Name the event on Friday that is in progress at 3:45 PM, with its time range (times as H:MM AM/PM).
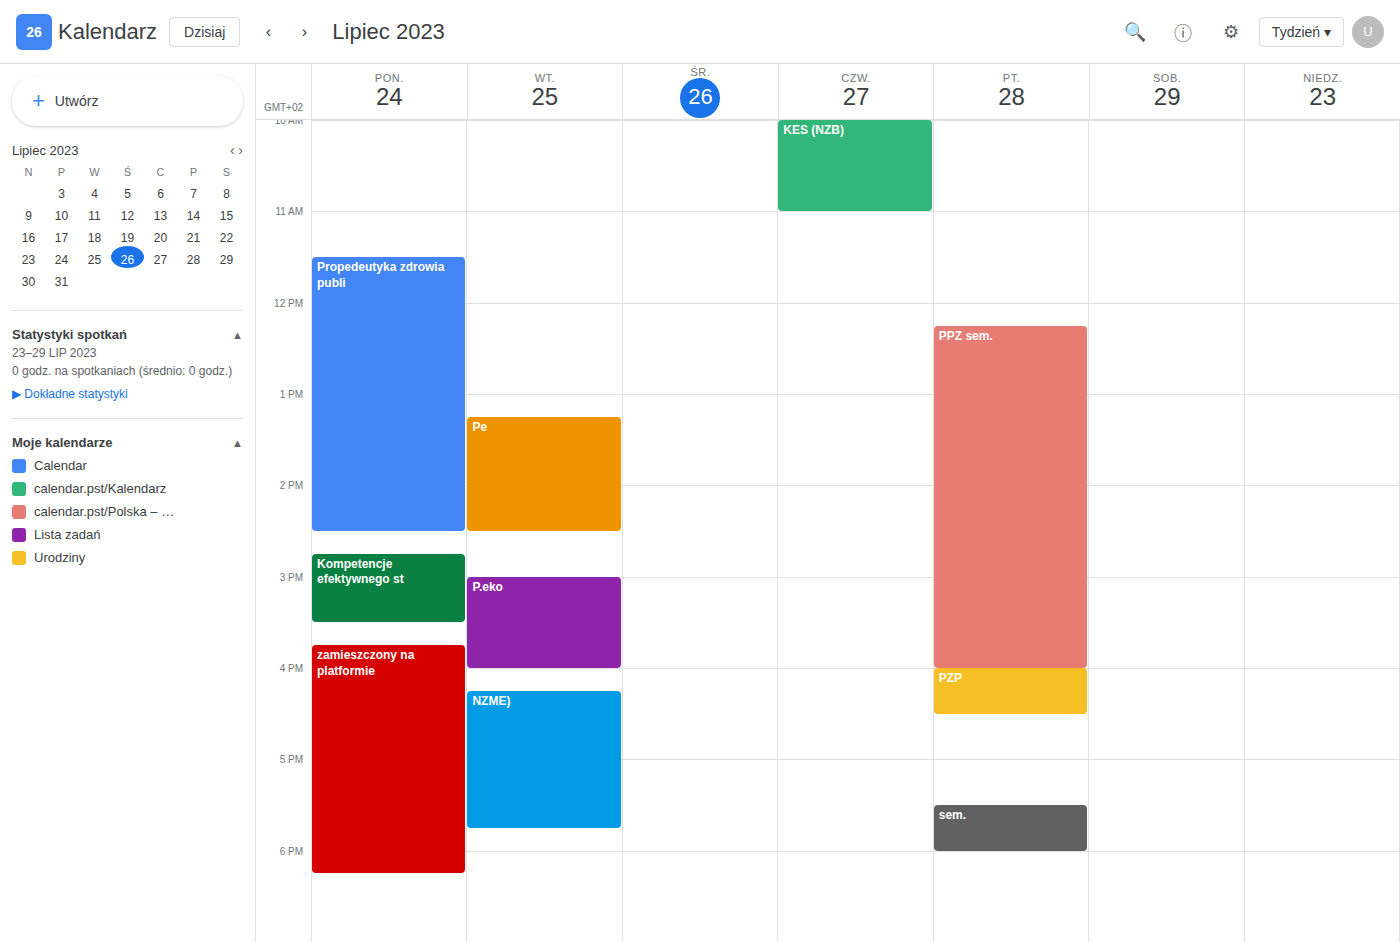
"PPZ sem.", 12:15 PM to 4:00 PM